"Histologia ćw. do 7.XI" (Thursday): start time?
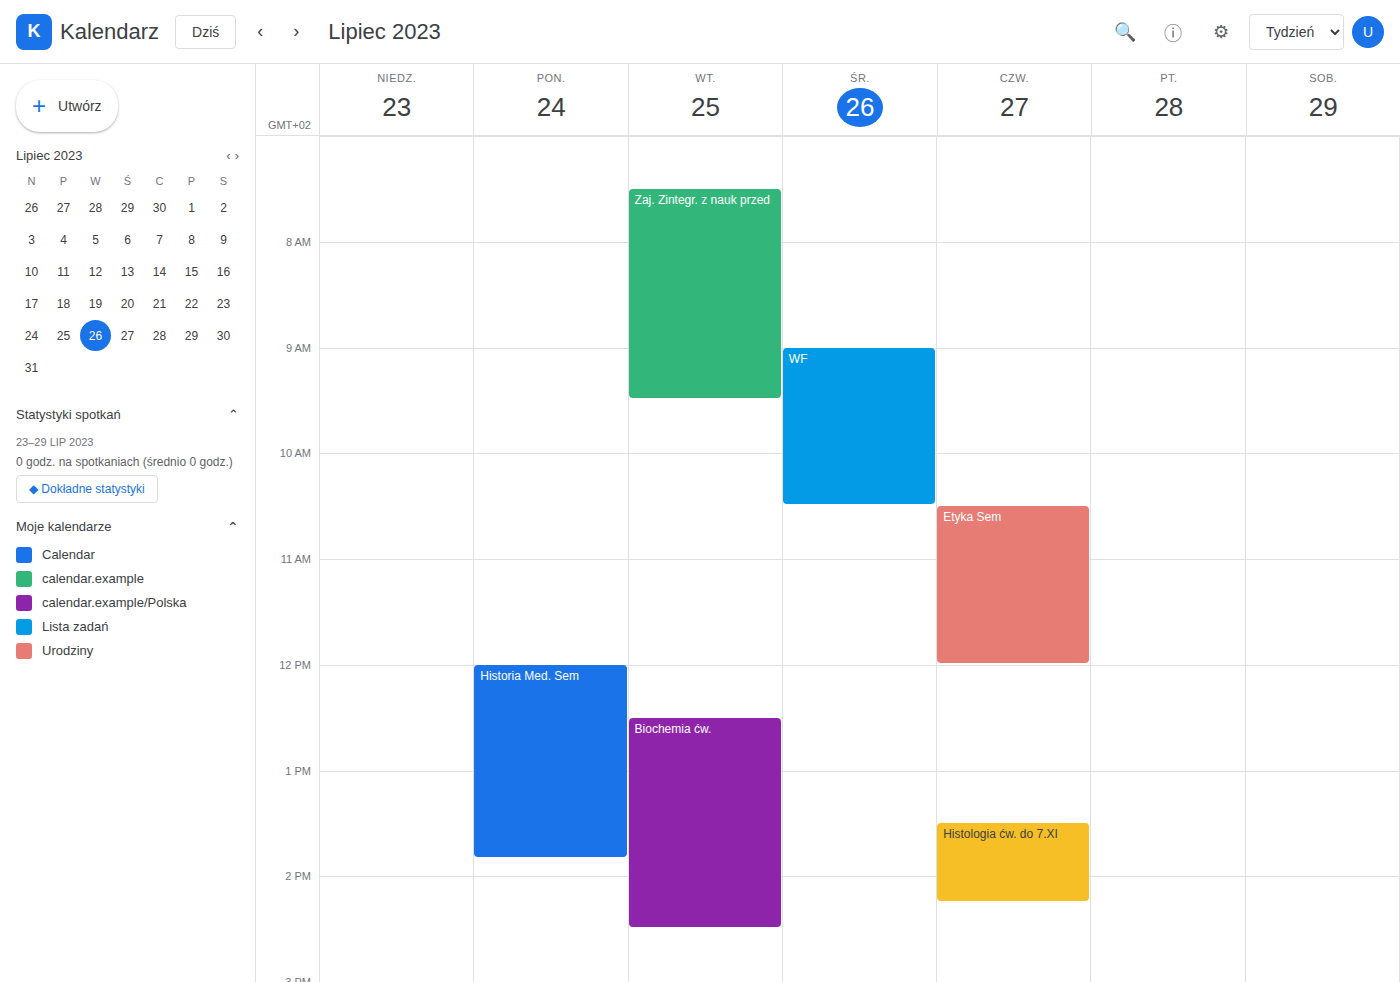
1:30 PM